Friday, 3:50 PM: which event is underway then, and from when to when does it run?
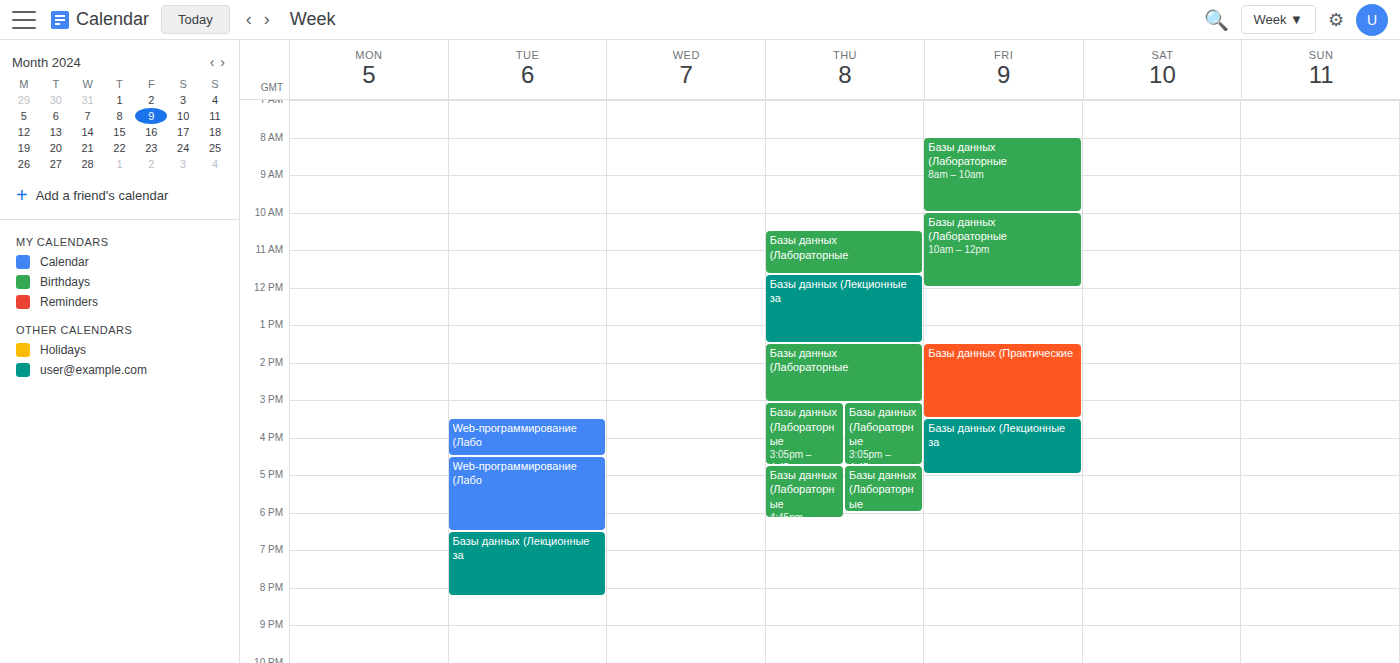
"Базы данных (Лекционные за", 3:30 PM to 5:00 PM